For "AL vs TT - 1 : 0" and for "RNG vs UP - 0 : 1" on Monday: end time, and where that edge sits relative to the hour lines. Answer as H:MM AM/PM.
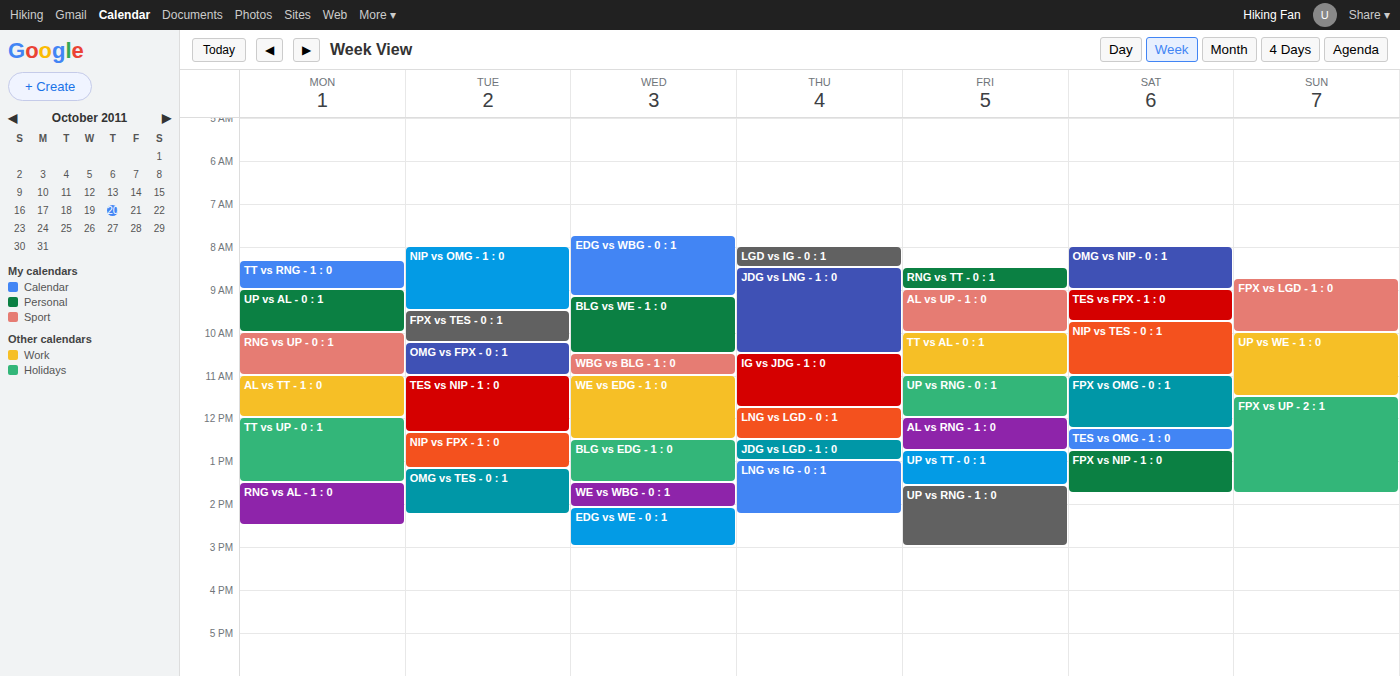
"AL vs TT - 1 : 0": 12:00 PM, exactly on the 12 PM line. "RNG vs UP - 0 : 1": 11:00 AM, exactly on the 11 AM line.